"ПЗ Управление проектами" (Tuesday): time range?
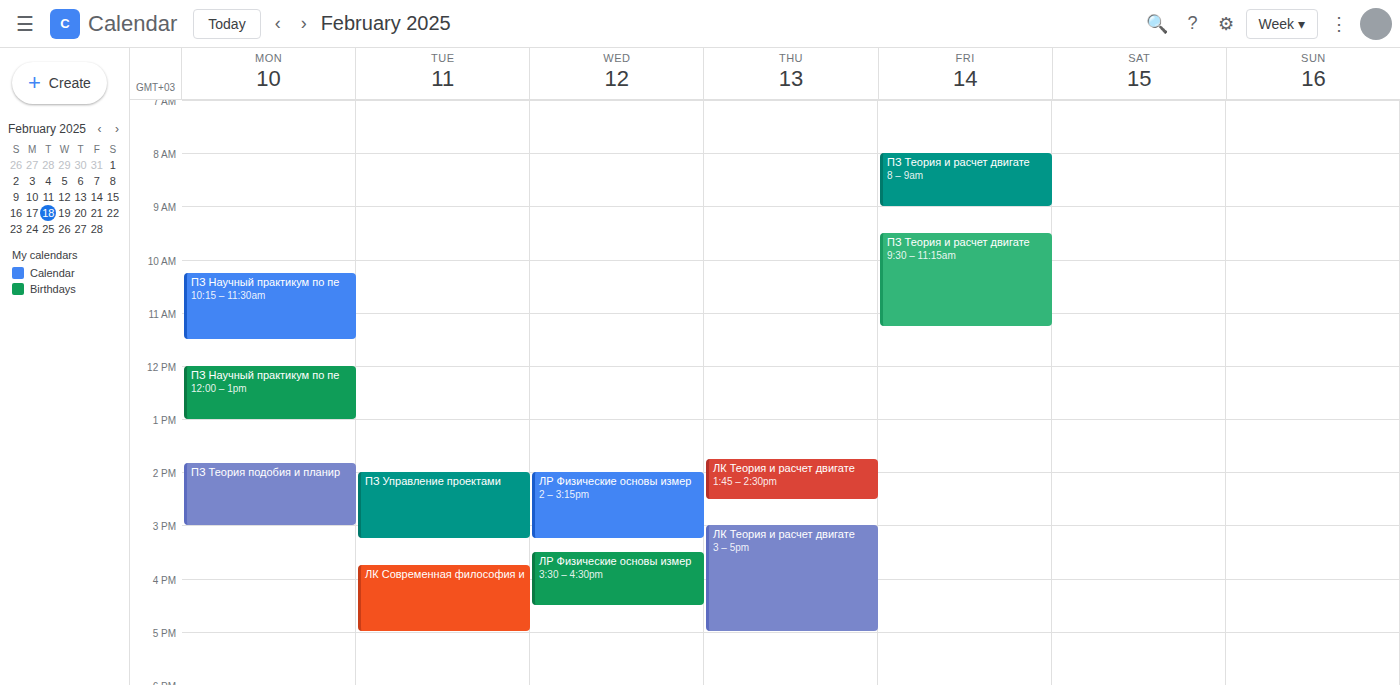
2:00 PM to 3:15 PM